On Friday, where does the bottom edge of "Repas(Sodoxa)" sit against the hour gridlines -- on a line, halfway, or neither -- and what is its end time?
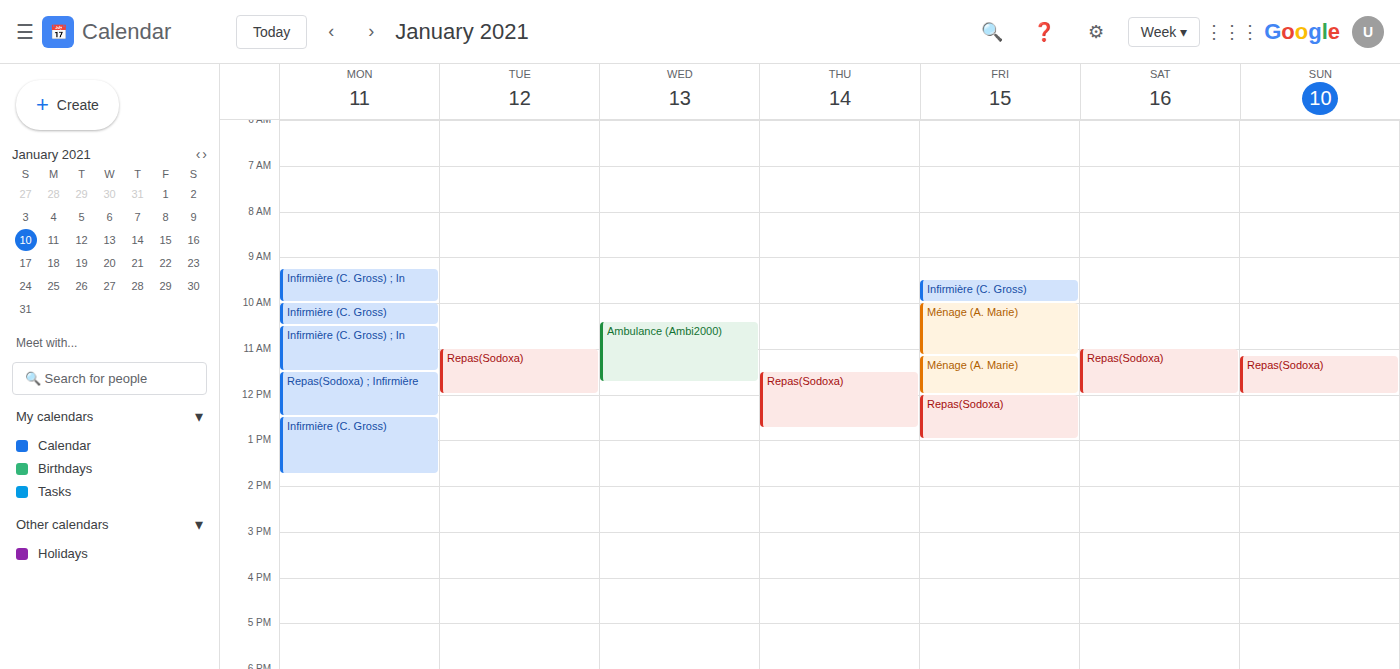
13:00 -- exactly on the 13:00 line.